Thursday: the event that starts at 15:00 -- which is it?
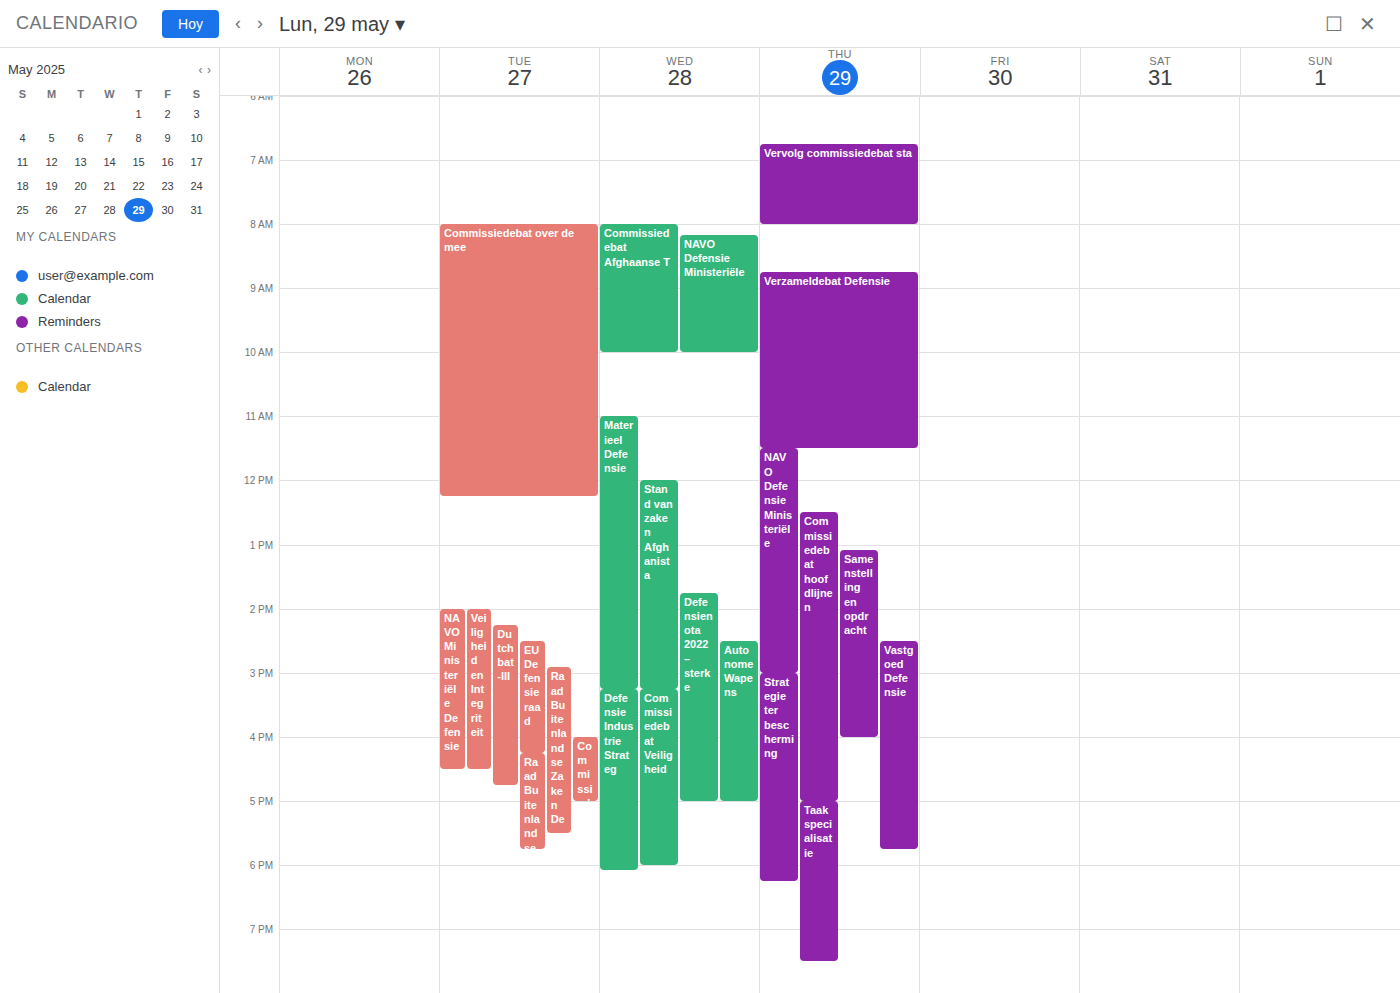
"Strategie ter bescherming"